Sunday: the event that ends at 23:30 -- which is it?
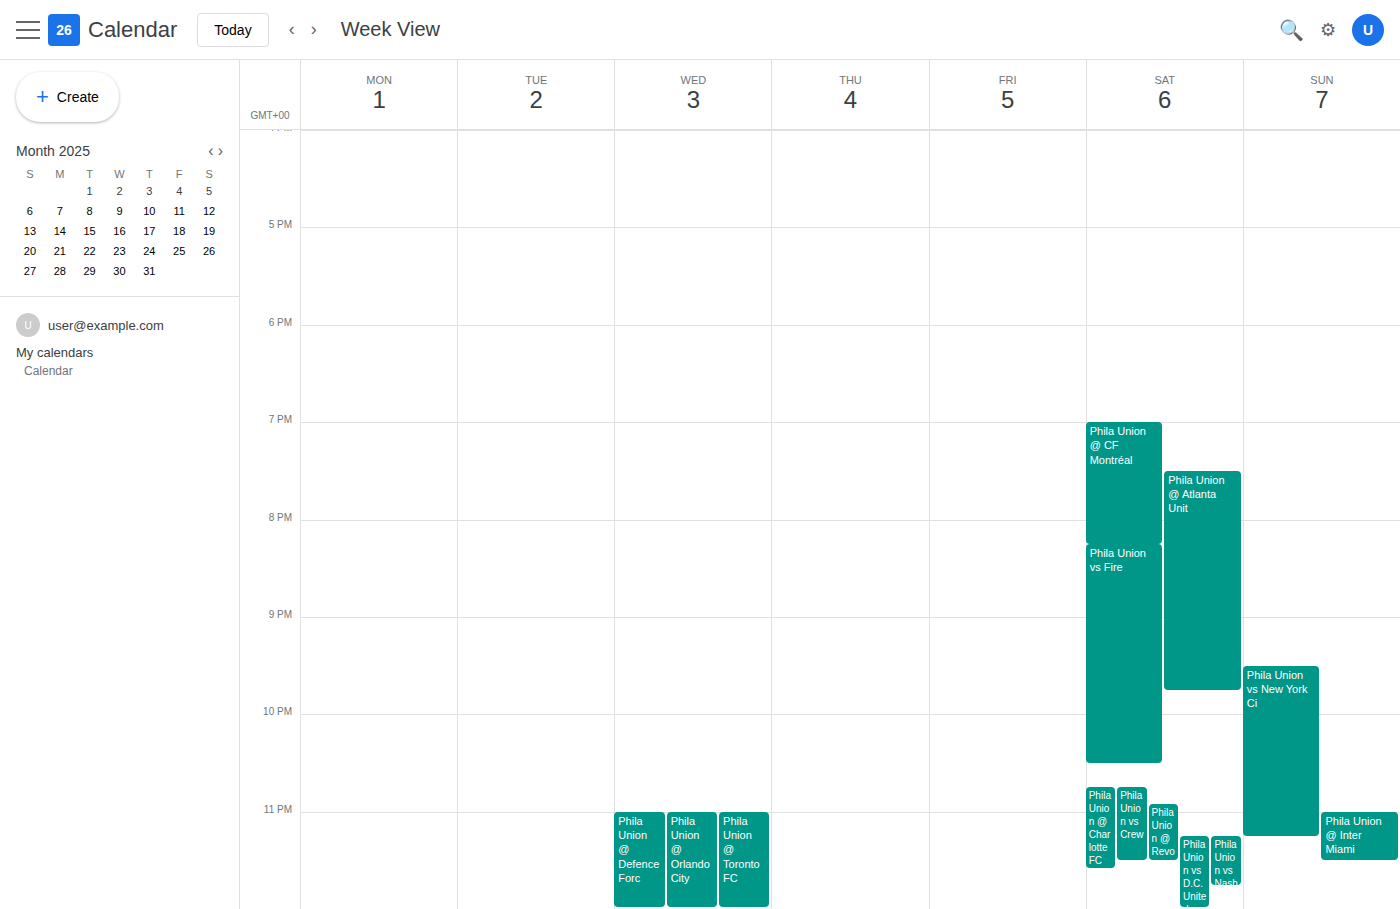
"Phila Union @ Inter Miami"